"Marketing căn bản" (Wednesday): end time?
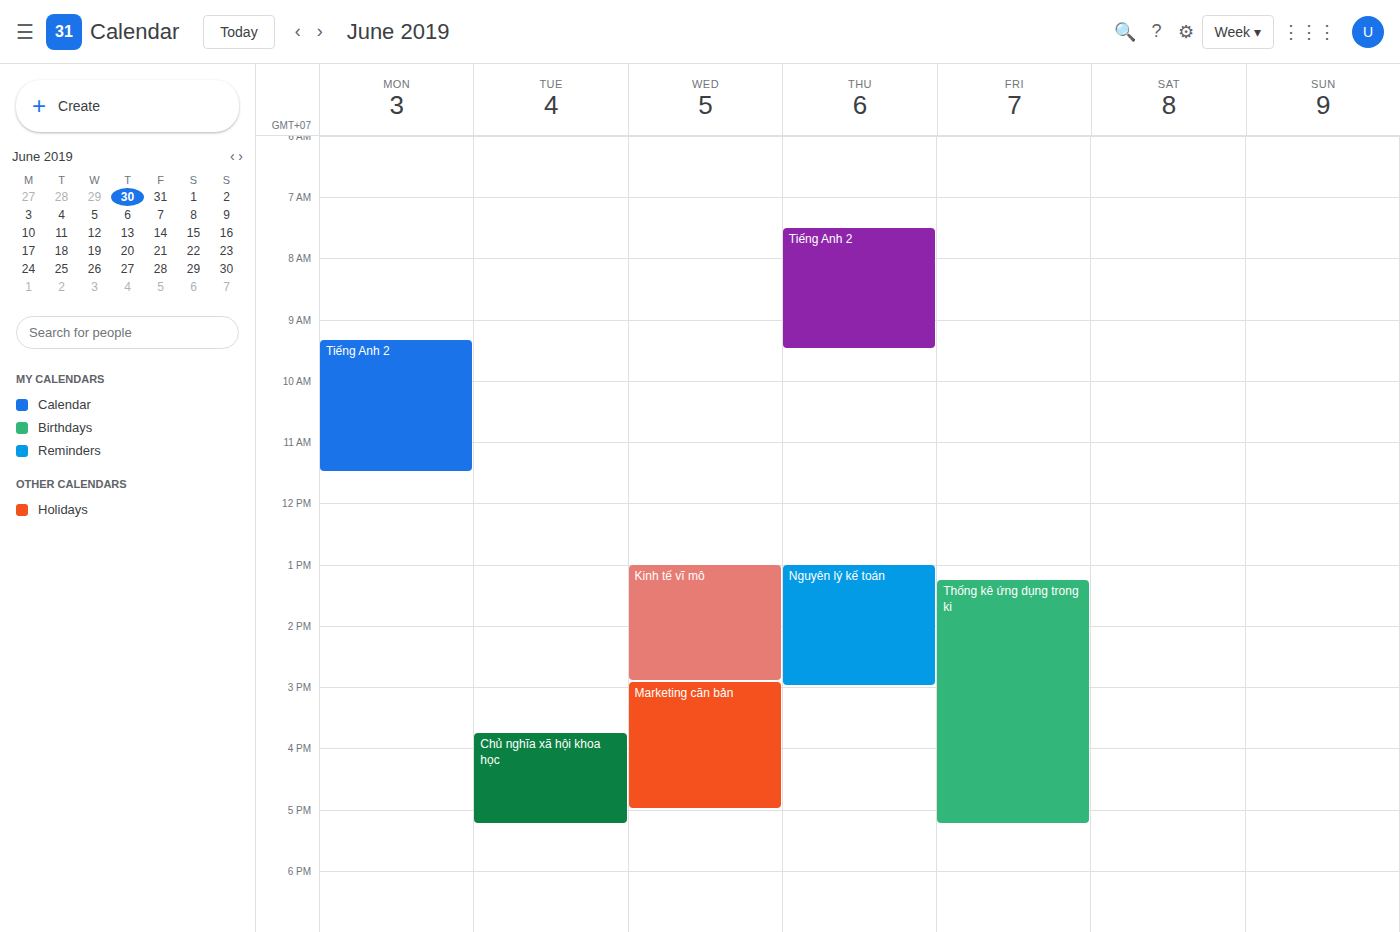
5:00 PM